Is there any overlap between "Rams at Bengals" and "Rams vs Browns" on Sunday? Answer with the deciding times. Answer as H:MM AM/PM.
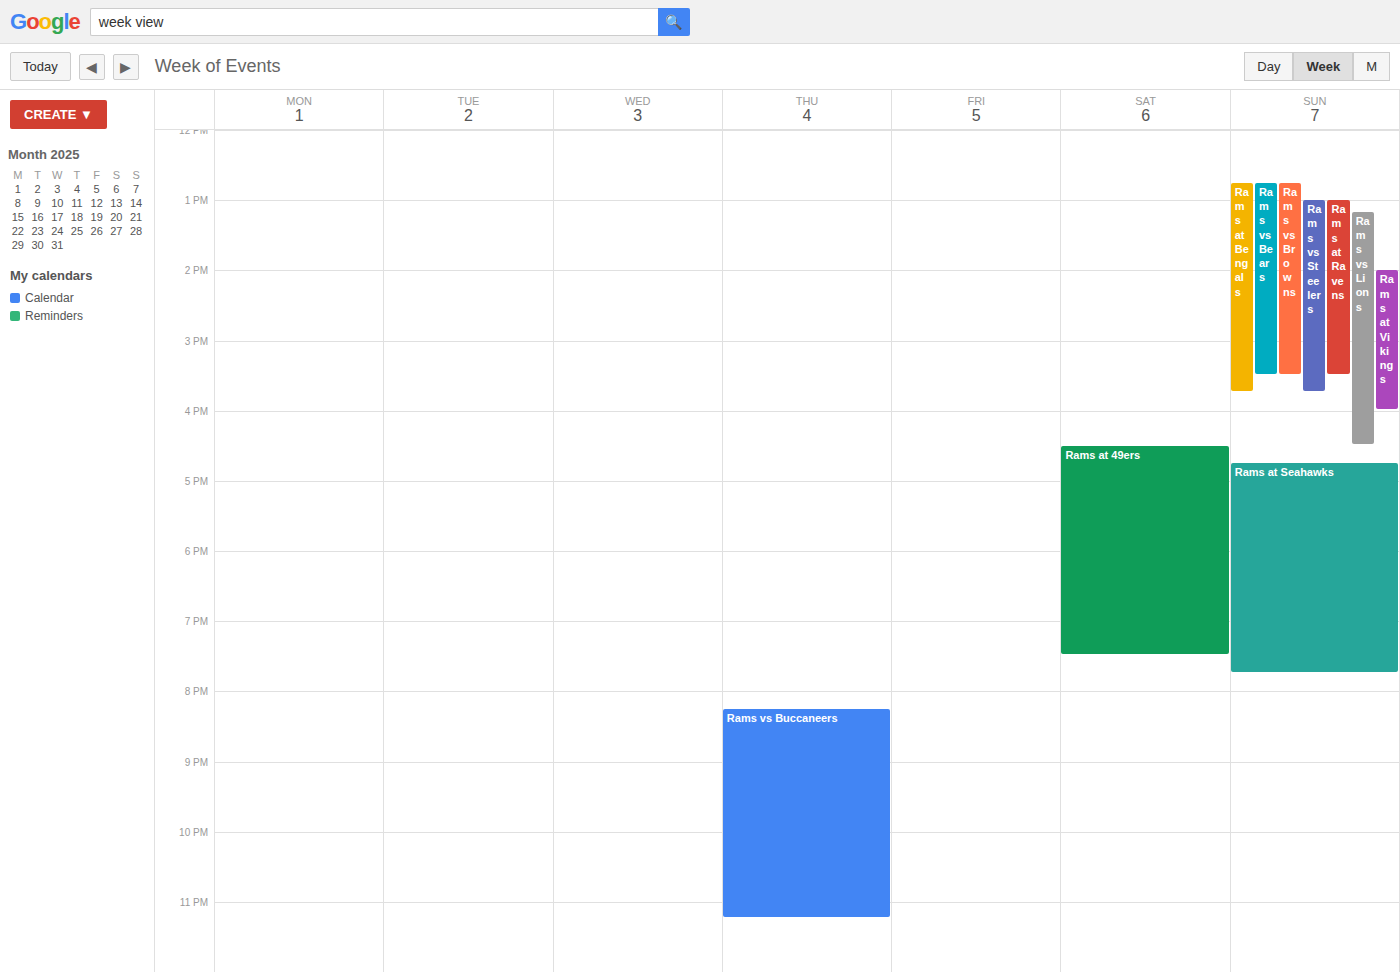
"Rams at Bengals" starts at 12:45 PM, before "Rams vs Browns" ends at 3:30 PM -- they overlap.